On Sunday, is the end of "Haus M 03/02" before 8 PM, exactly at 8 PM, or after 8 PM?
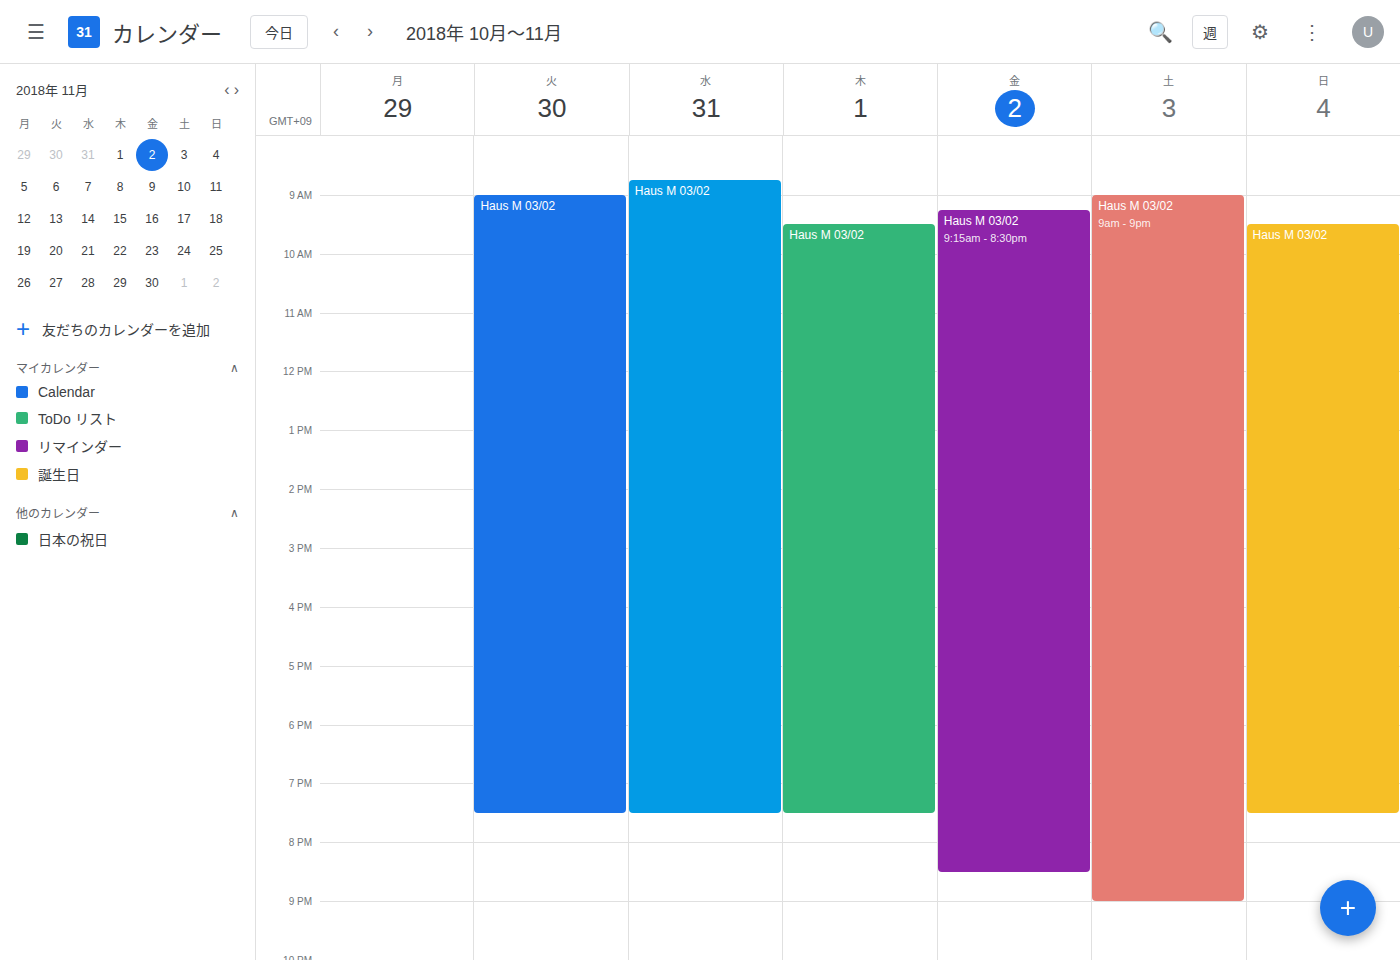
7:30 PM -- before 8 PM, 30 minutes above the 8 PM line.